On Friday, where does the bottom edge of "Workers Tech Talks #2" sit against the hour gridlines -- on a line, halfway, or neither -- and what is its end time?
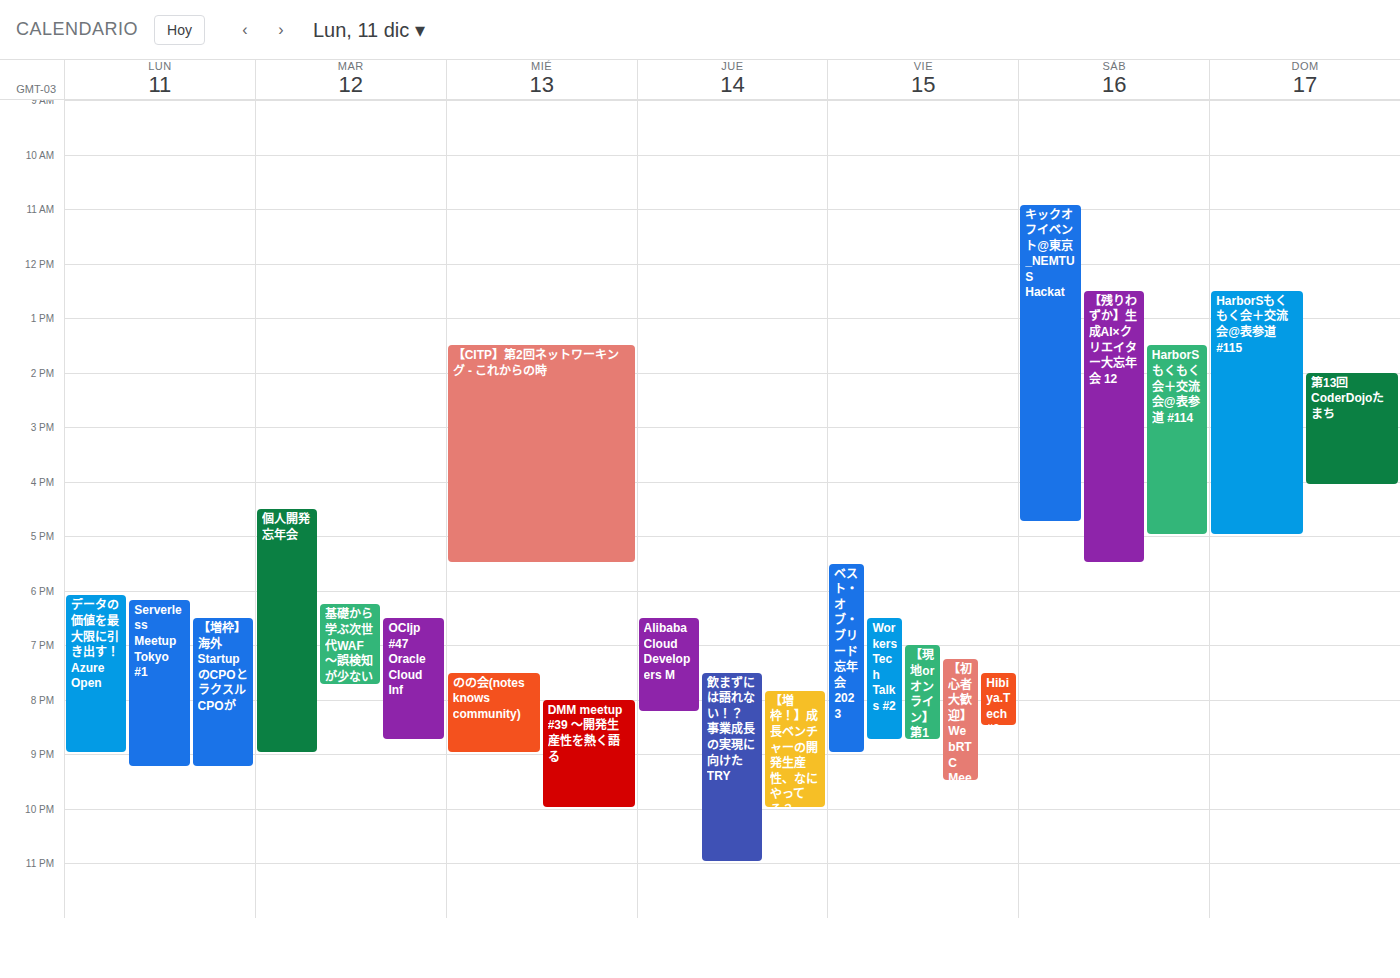
20:45 -- neither: three quarters of the way from the 20:00 line to the 21:00 line.